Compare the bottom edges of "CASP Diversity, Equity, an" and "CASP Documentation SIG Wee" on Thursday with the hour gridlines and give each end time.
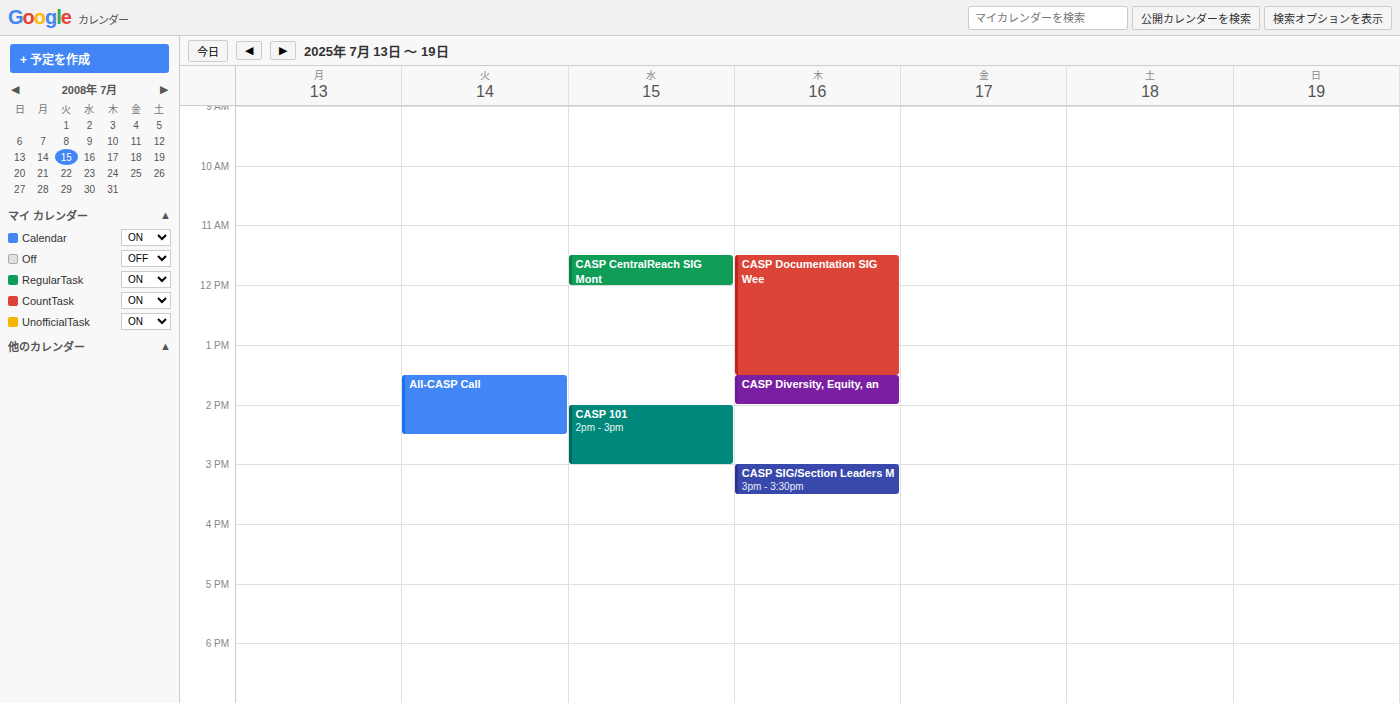
"CASP Diversity, Equity, an": 14:00, exactly on the 14:00 line. "CASP Documentation SIG Wee": 13:30, halfway between the 13:00 and 14:00 lines.